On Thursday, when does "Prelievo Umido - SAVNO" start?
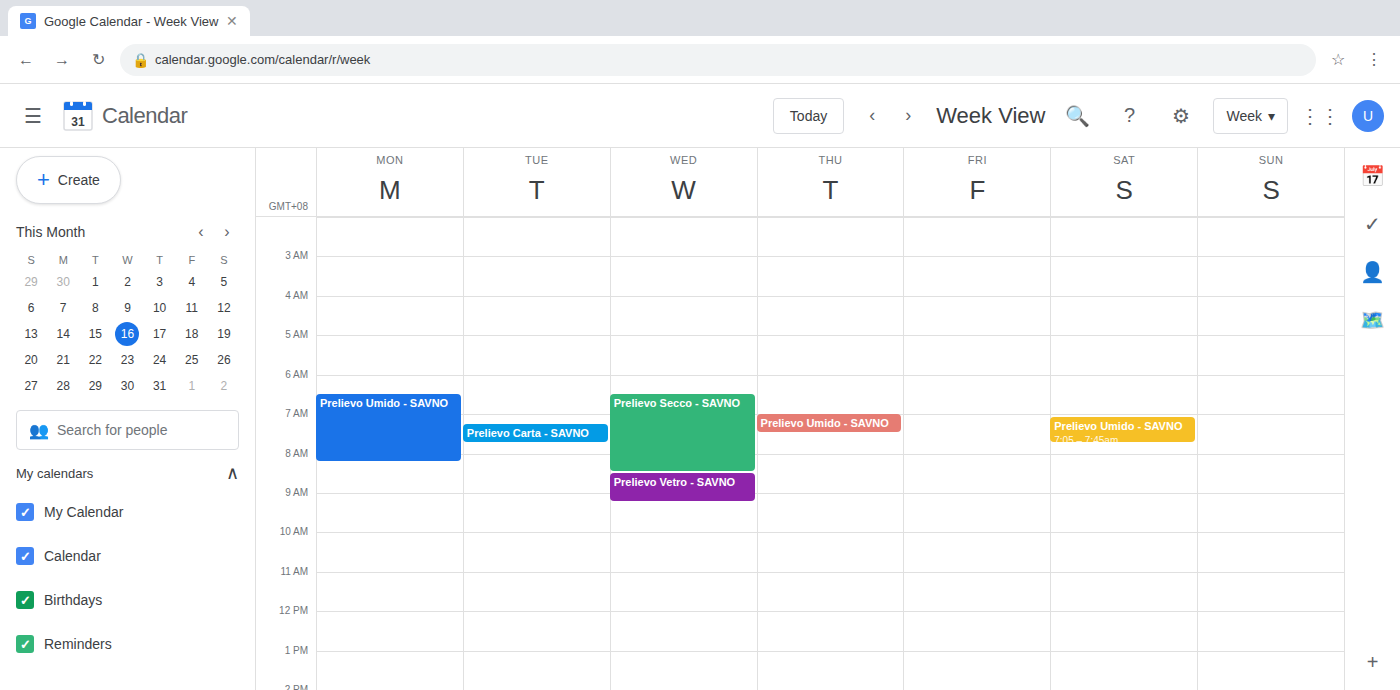
7:00 AM